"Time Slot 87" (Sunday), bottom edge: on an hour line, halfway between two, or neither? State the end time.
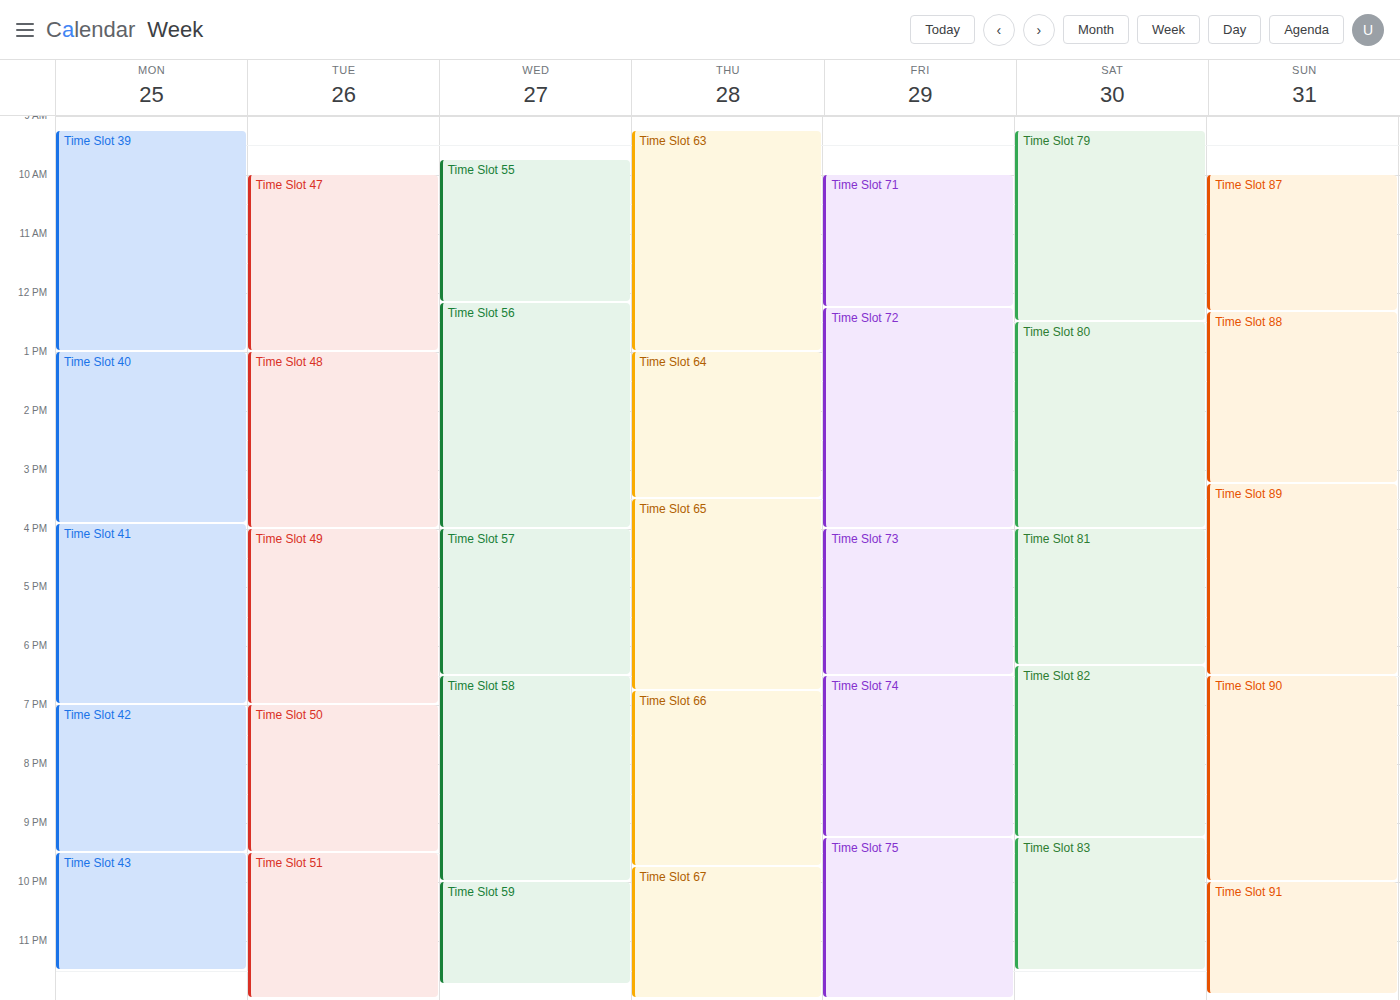
12:20 PM -- neither: 20 minutes below the 12 PM line and 40 minutes above the 1 PM line.